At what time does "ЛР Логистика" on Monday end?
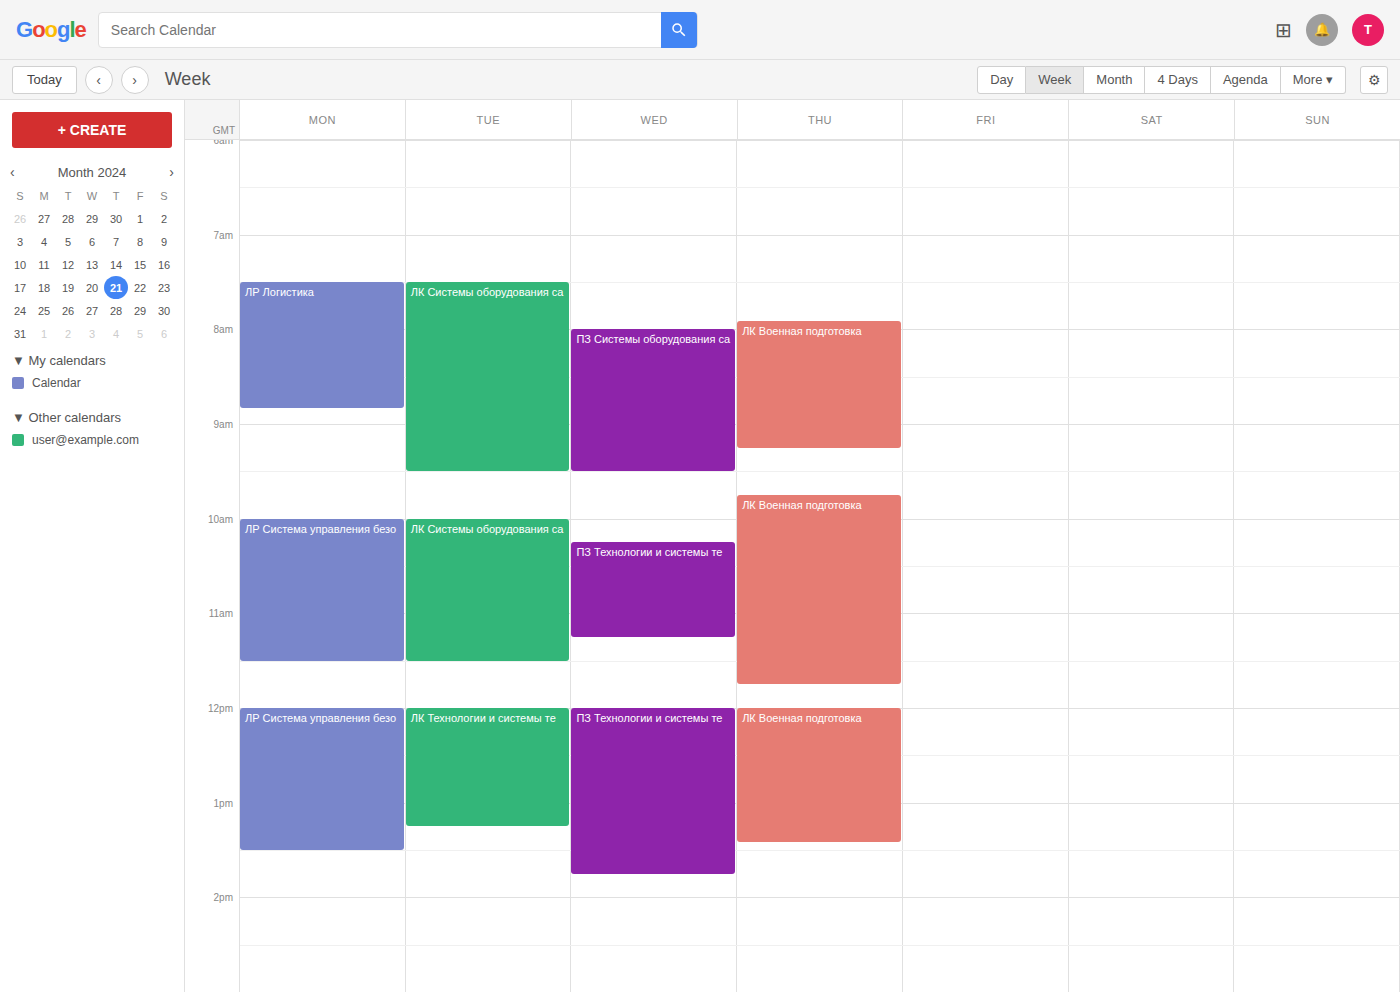
08:50